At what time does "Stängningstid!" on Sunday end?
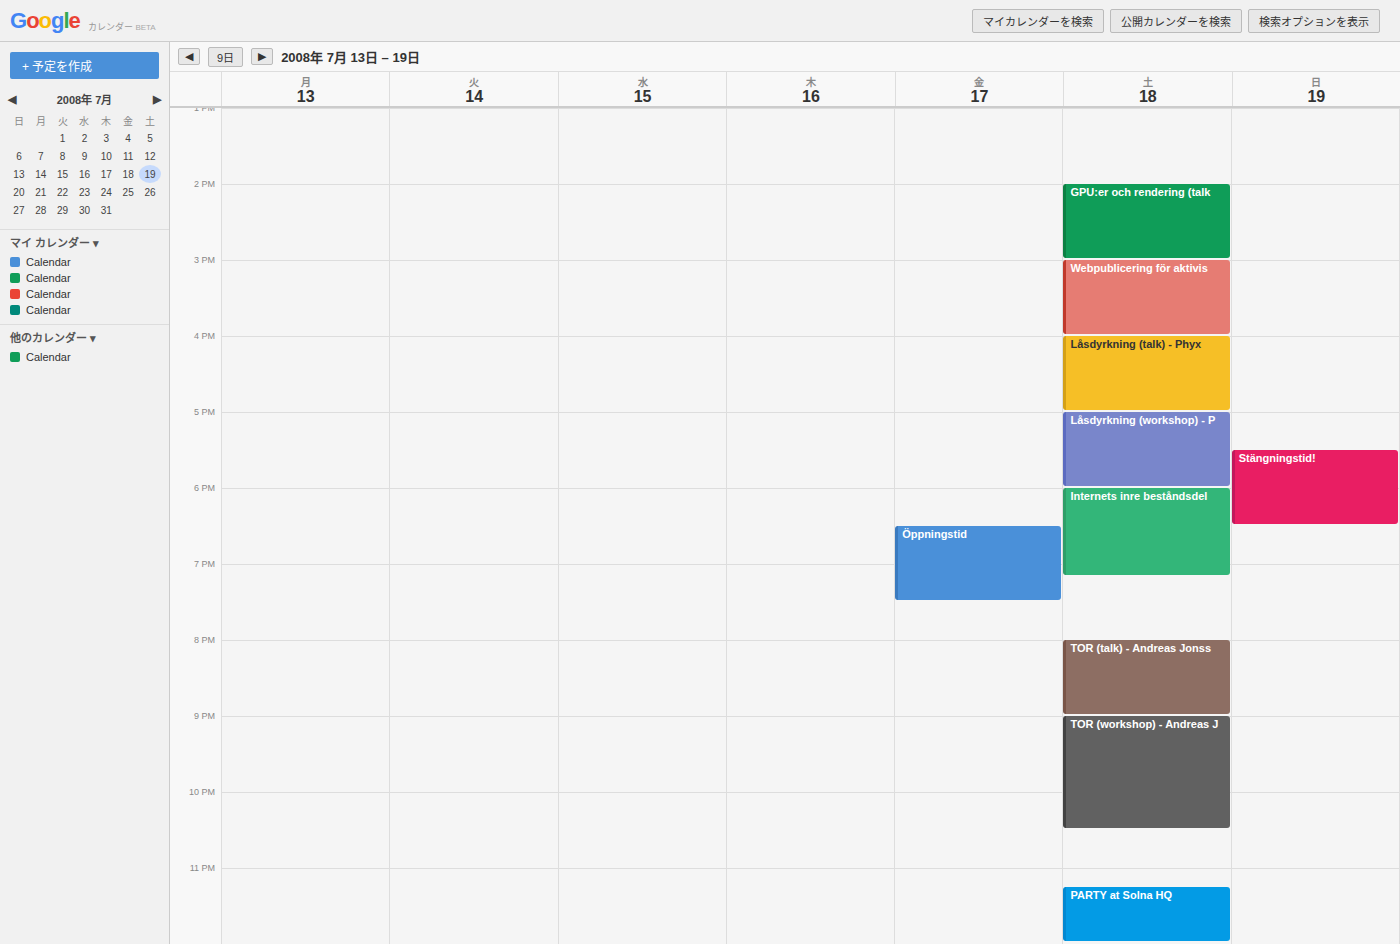
18:30